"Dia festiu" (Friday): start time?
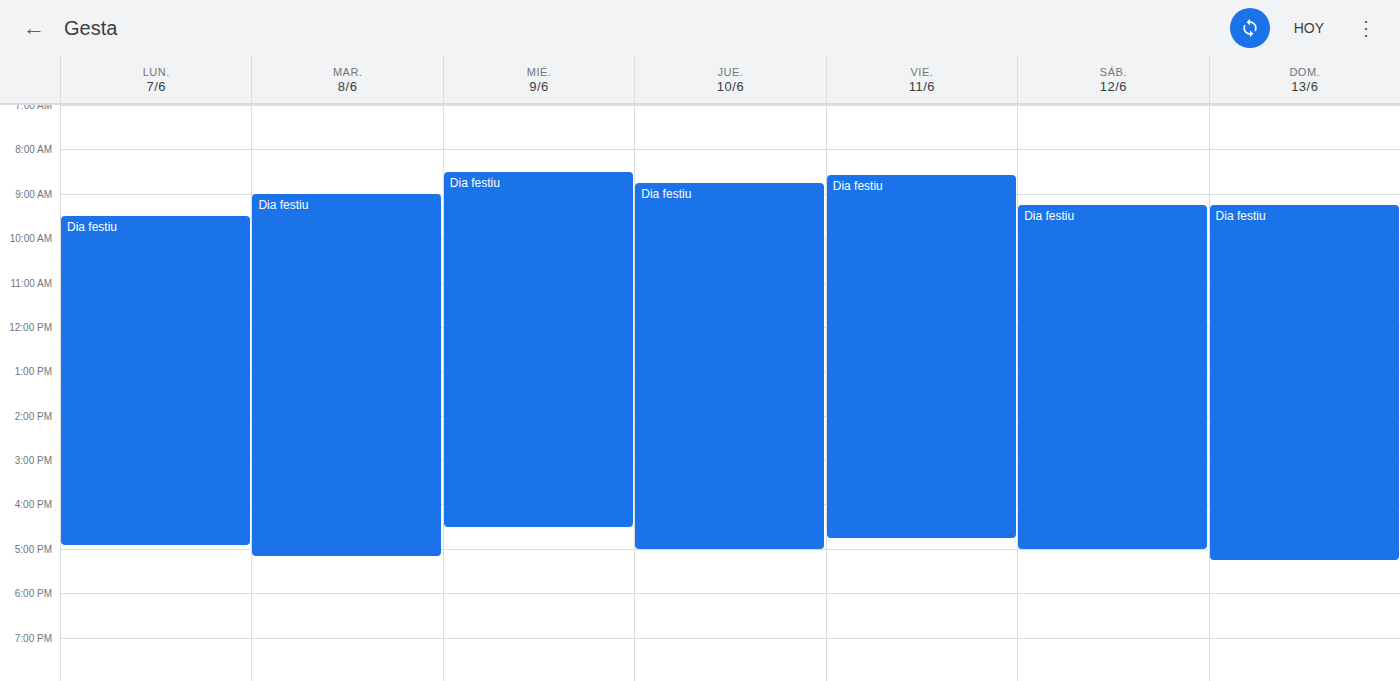
08:35